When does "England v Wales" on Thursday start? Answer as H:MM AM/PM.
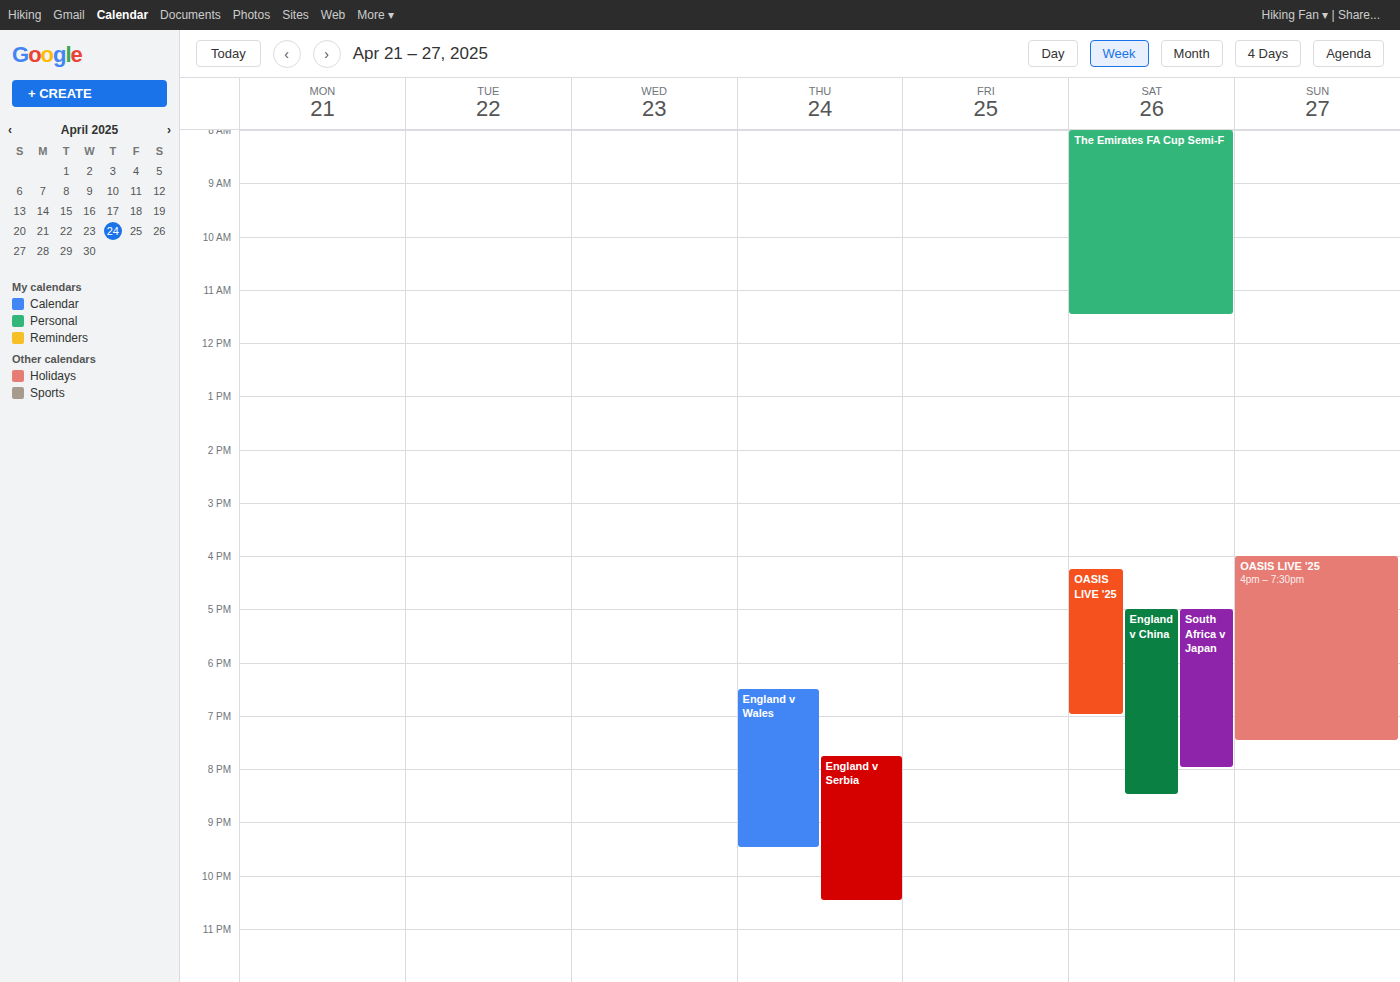
6:30 PM